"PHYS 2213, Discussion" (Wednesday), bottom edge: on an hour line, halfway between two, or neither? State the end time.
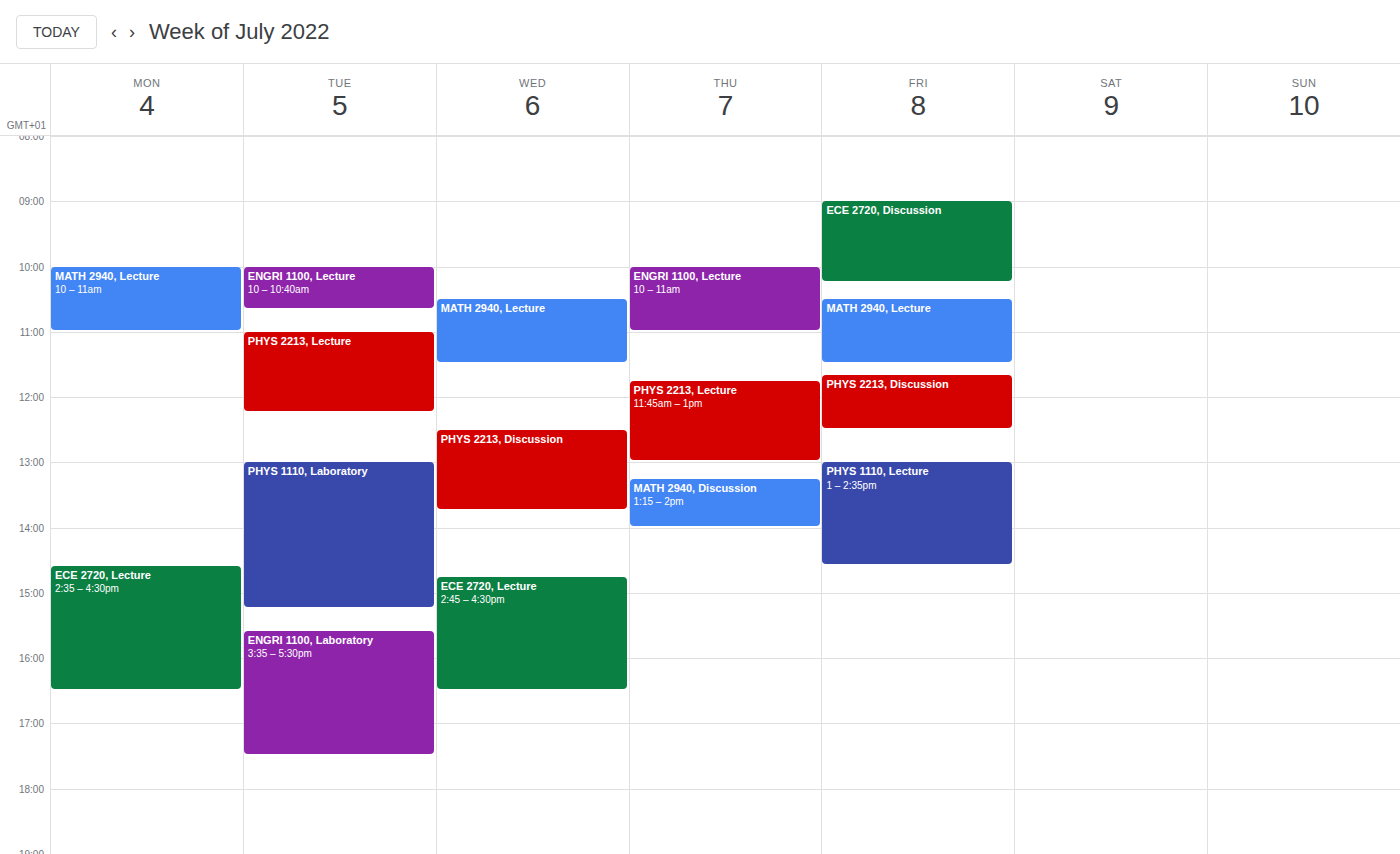
13:45 -- neither: three quarters of the way from the 13:00 line to the 14:00 line.